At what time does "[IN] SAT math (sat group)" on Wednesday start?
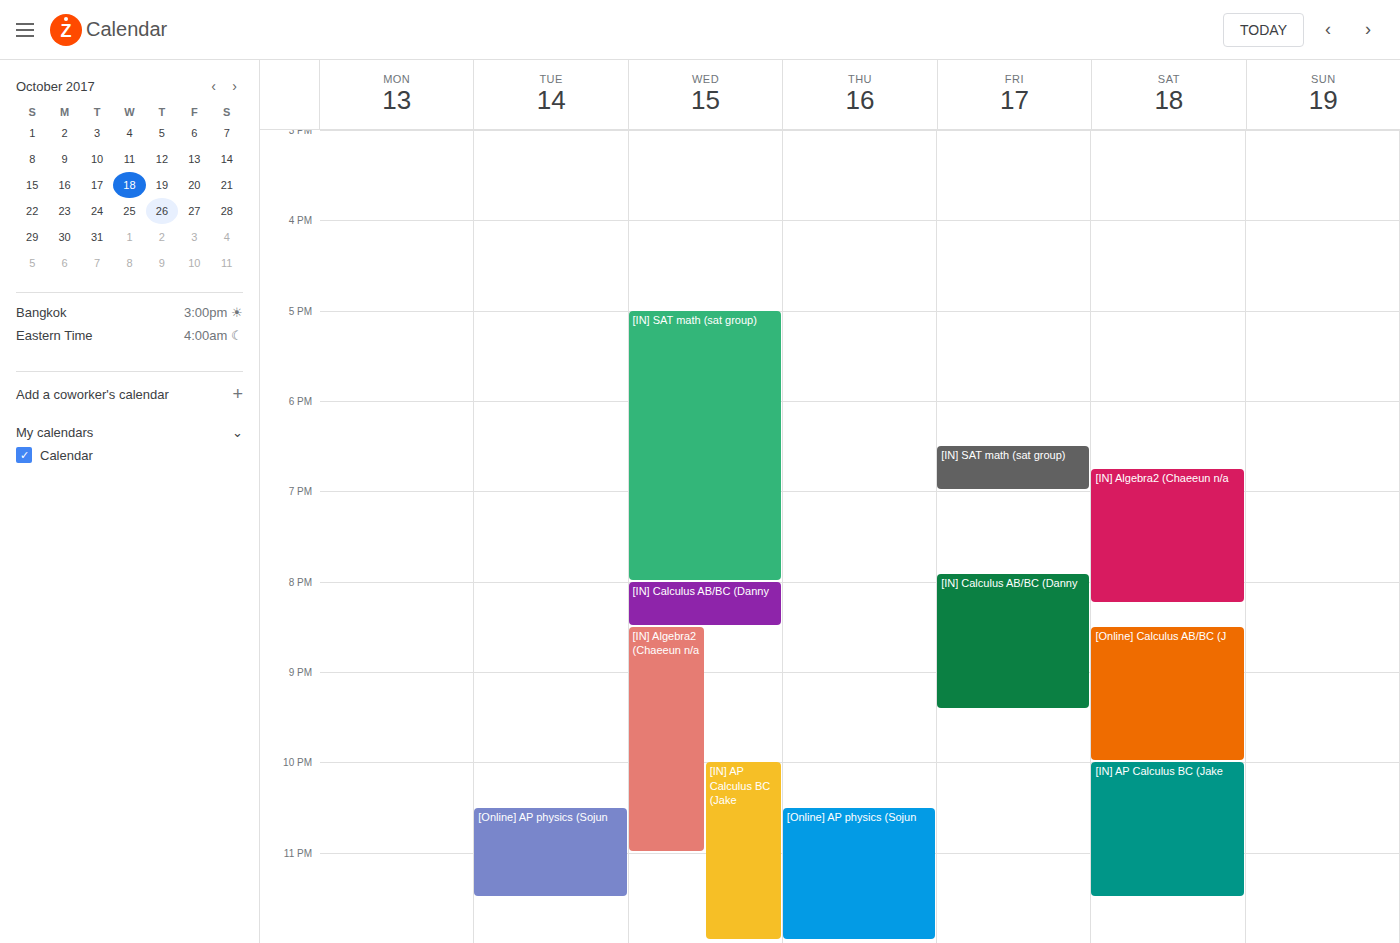
5:00 PM